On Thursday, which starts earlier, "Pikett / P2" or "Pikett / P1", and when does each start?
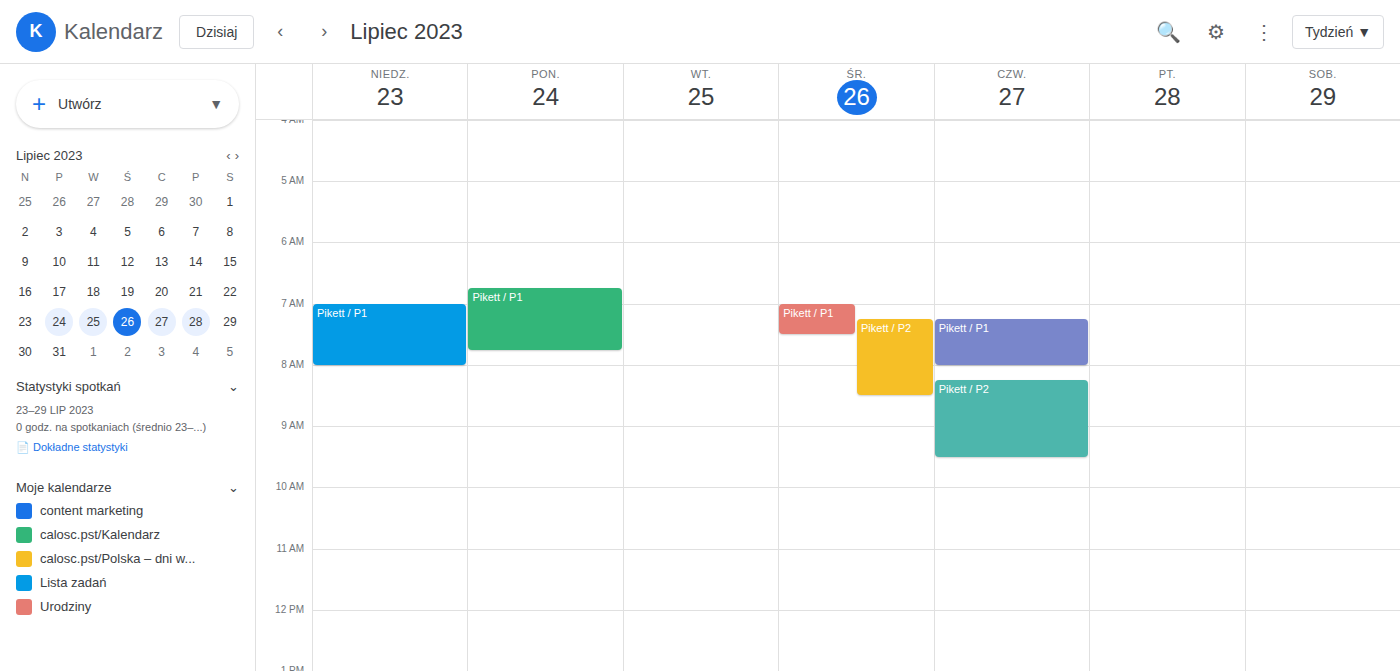
"Pikett / P1" 7:15 AM; "Pikett / P2" 8:15 AM.